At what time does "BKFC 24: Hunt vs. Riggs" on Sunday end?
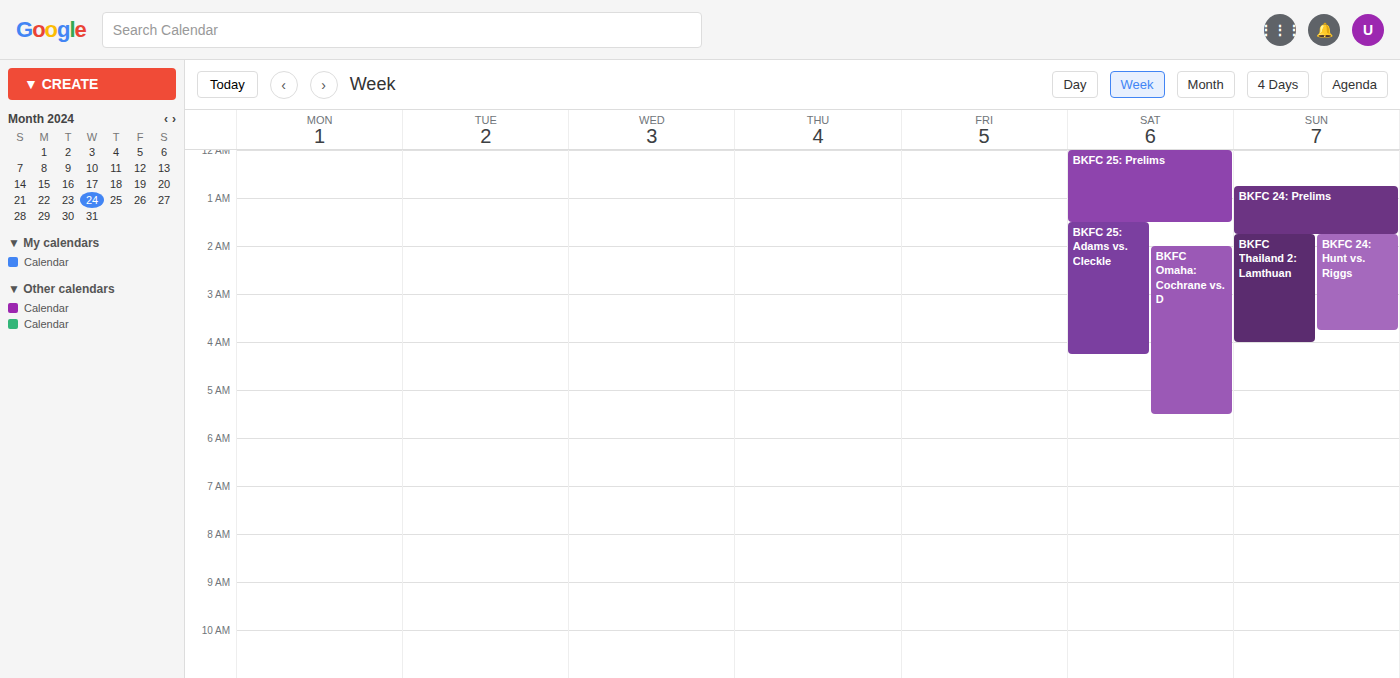
3:45 AM